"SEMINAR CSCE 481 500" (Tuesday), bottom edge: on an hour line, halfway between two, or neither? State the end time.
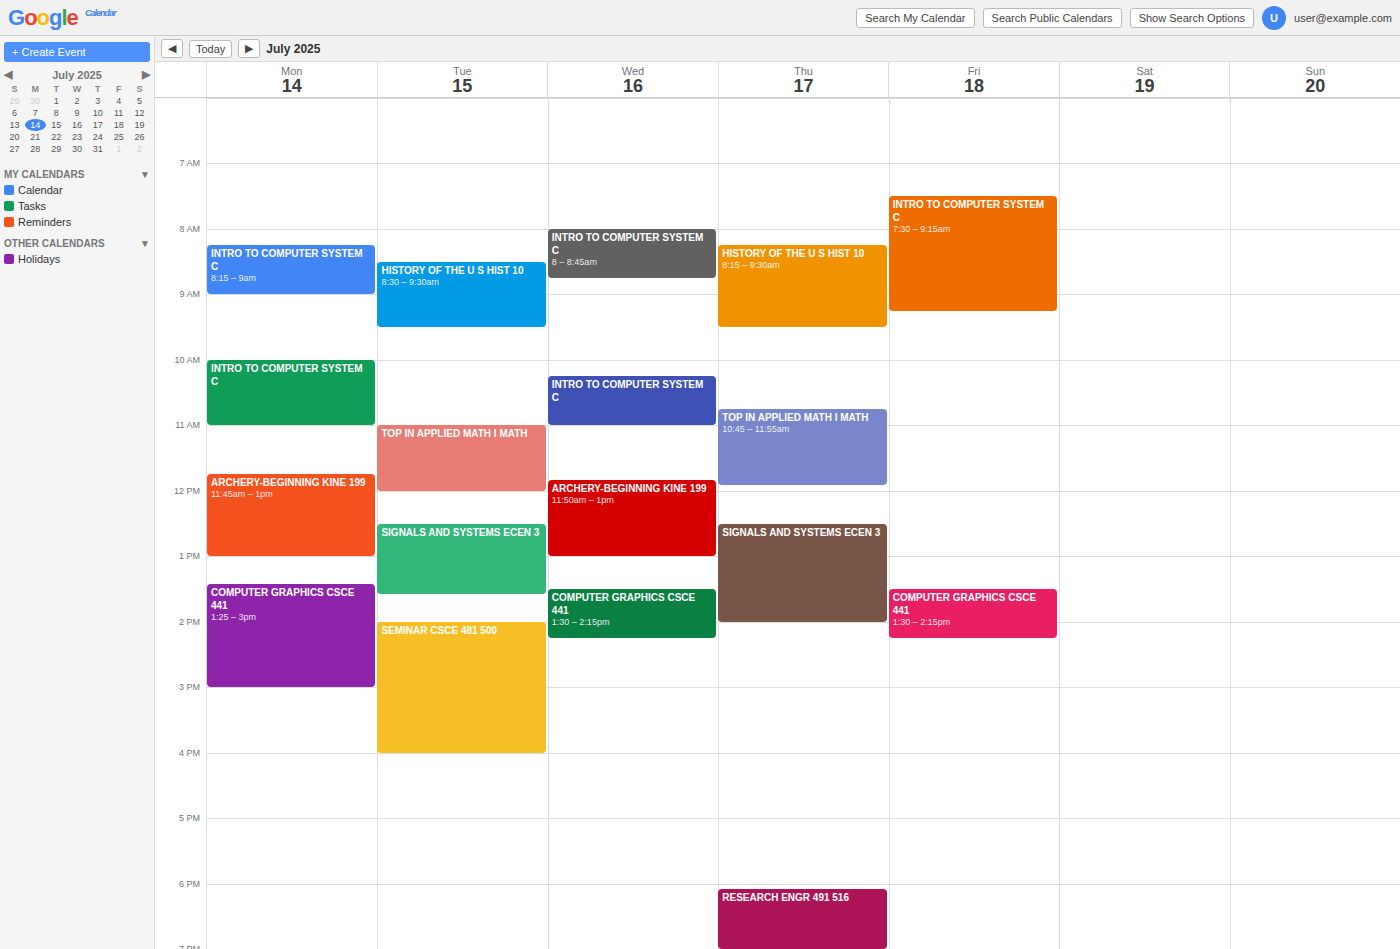
4:00 PM -- exactly on the 4 PM line.